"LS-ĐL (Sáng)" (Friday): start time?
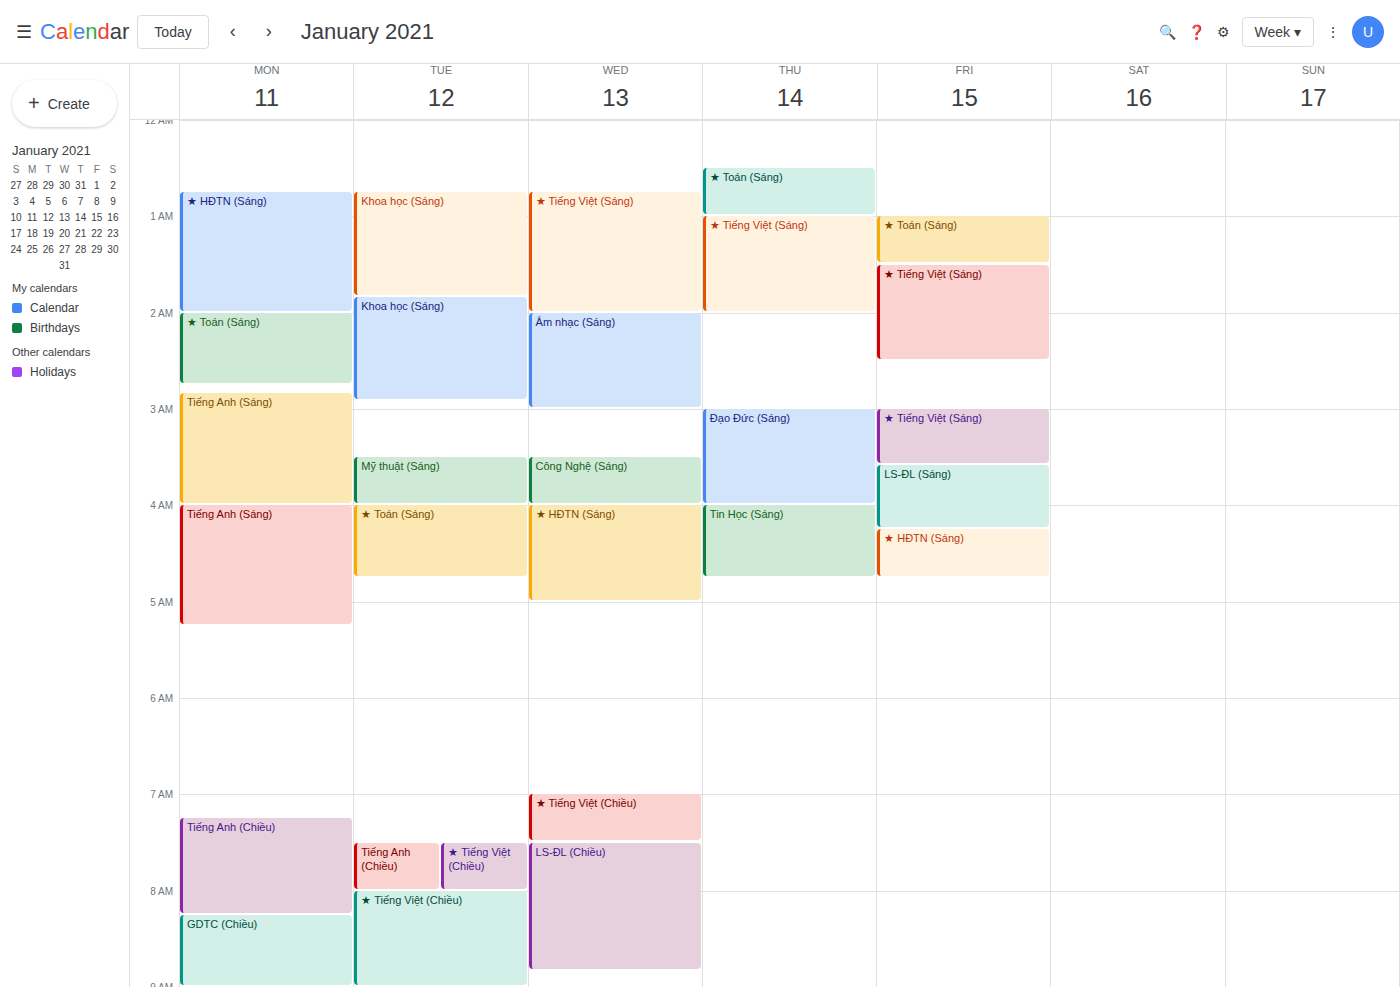
3:35 AM